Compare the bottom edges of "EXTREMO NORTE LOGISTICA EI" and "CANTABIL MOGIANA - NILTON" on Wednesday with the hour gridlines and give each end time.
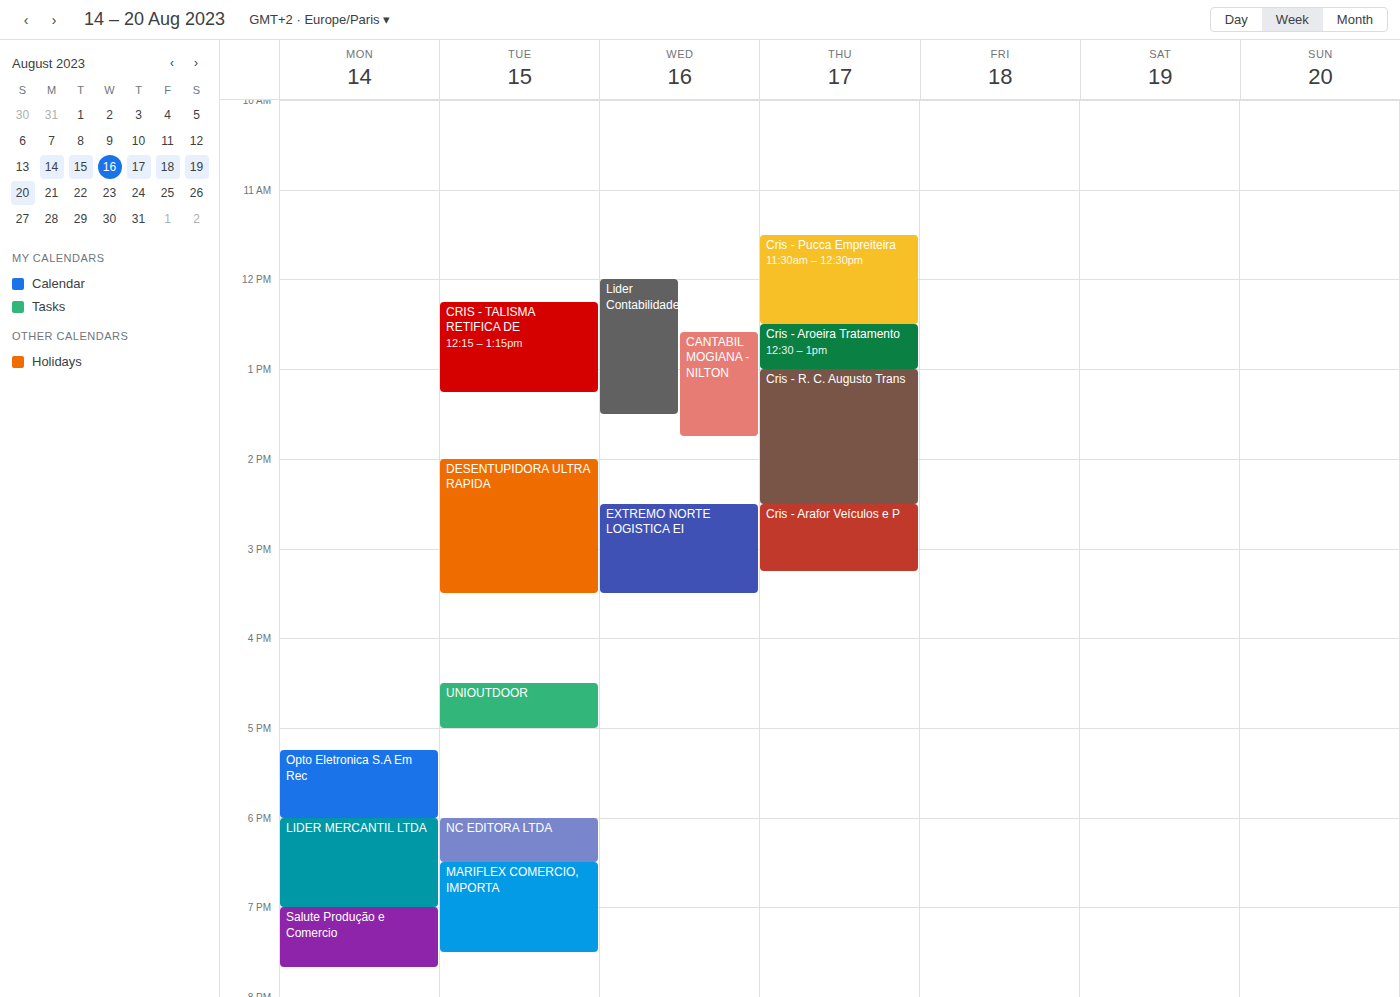
"EXTREMO NORTE LOGISTICA EI": 3:30 PM, halfway between the 3 PM and 4 PM lines. "CANTABIL MOGIANA - NILTON": 1:45 PM, neither: three quarters of the way from the 1 PM line to the 2 PM line.